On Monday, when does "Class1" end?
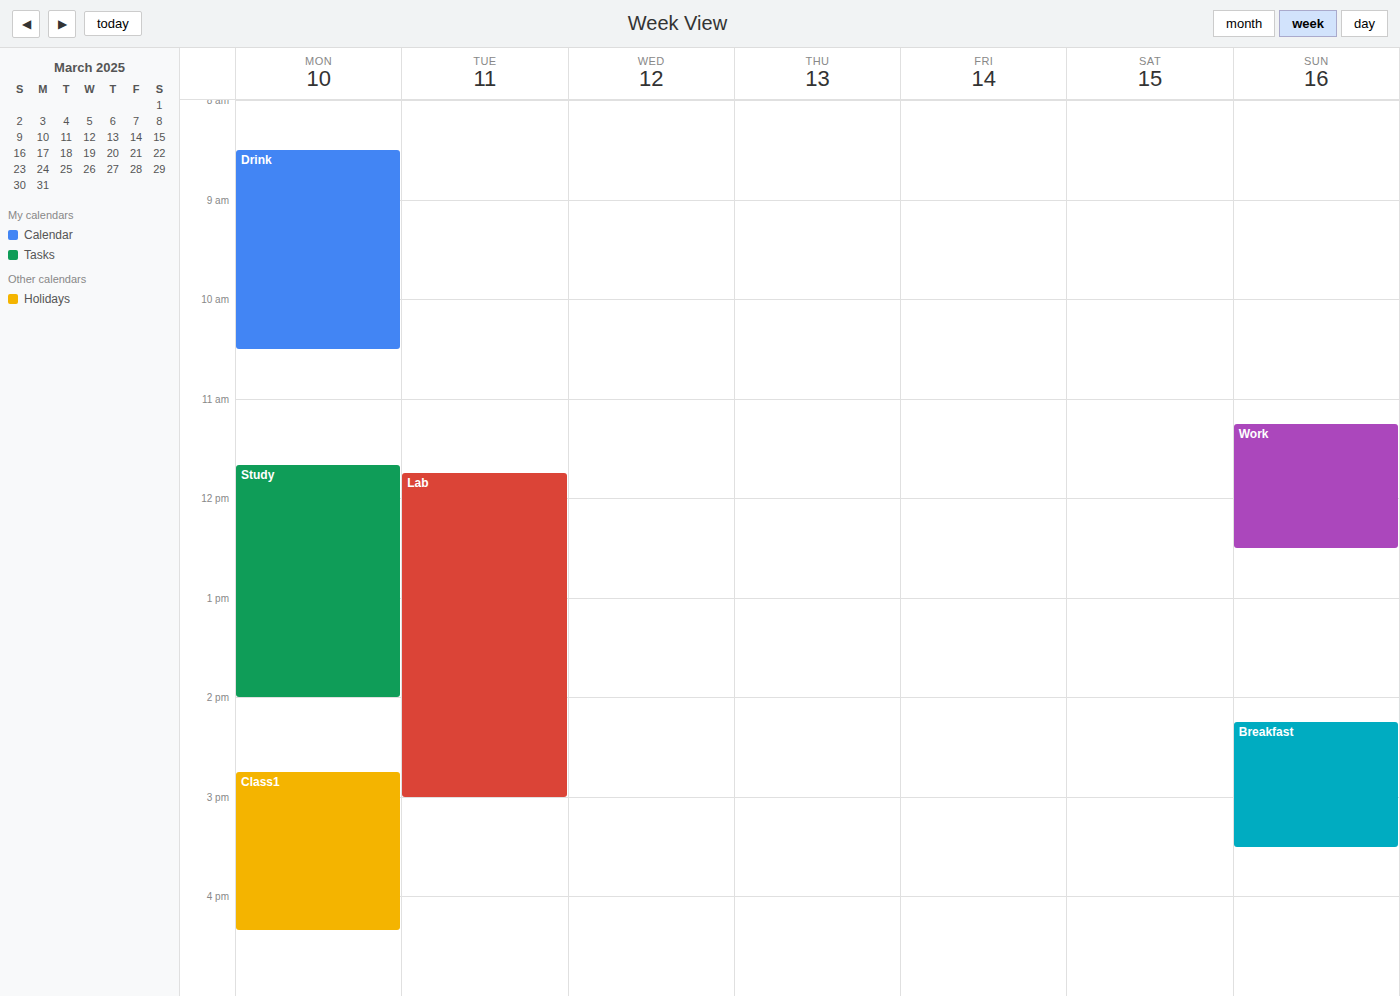
4:20 PM